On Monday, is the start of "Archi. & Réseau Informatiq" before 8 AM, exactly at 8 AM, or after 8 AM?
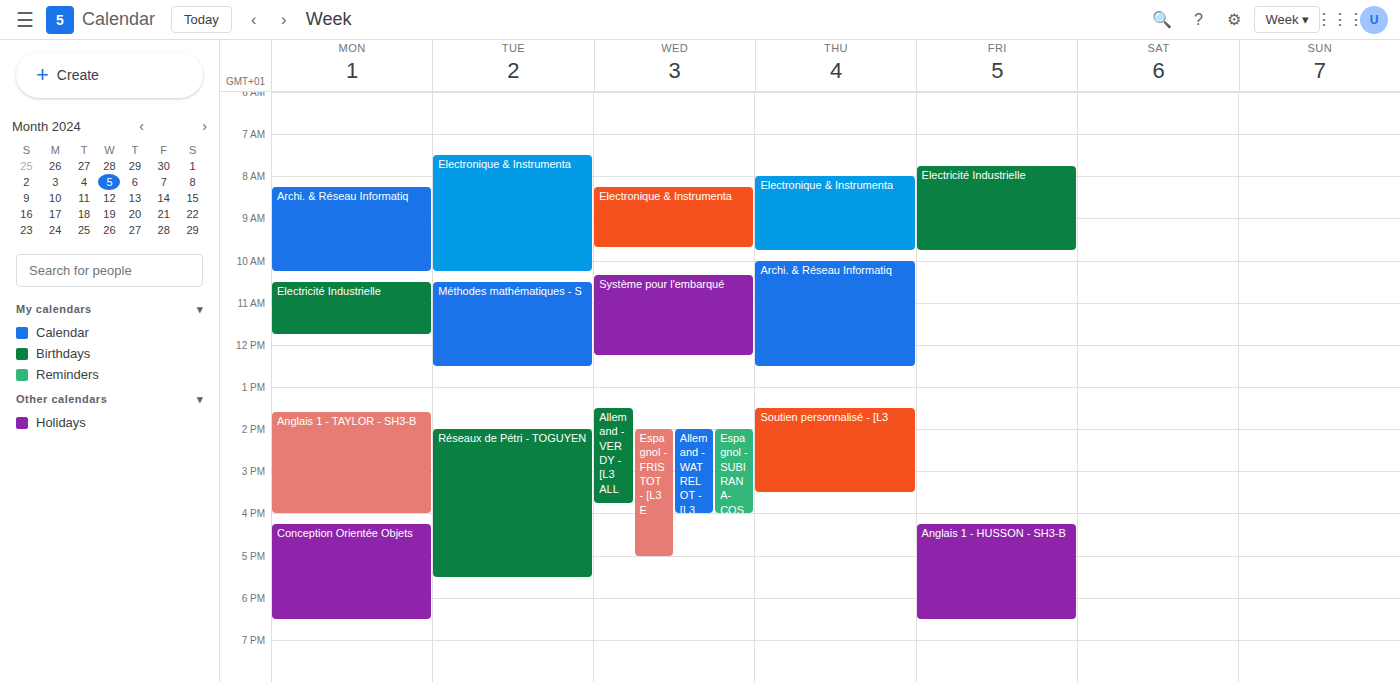
8:15 AM -- after 8 AM, 15 minutes below the 8 AM line.